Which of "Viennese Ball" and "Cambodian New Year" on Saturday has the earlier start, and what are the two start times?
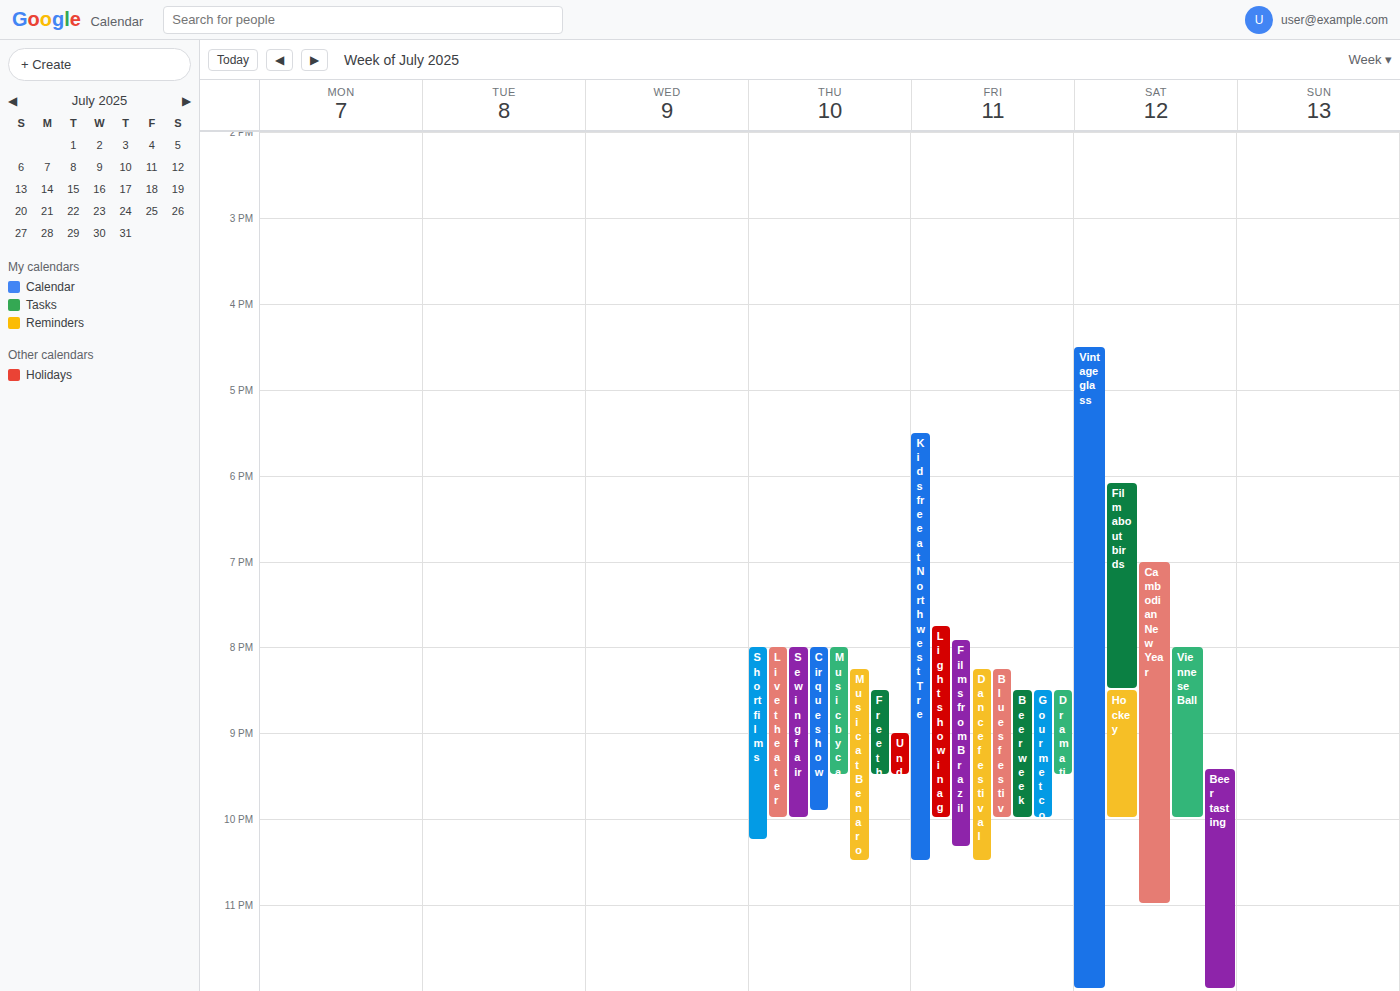
"Cambodian New Year" 7:00 PM; "Viennese Ball" 8:00 PM.